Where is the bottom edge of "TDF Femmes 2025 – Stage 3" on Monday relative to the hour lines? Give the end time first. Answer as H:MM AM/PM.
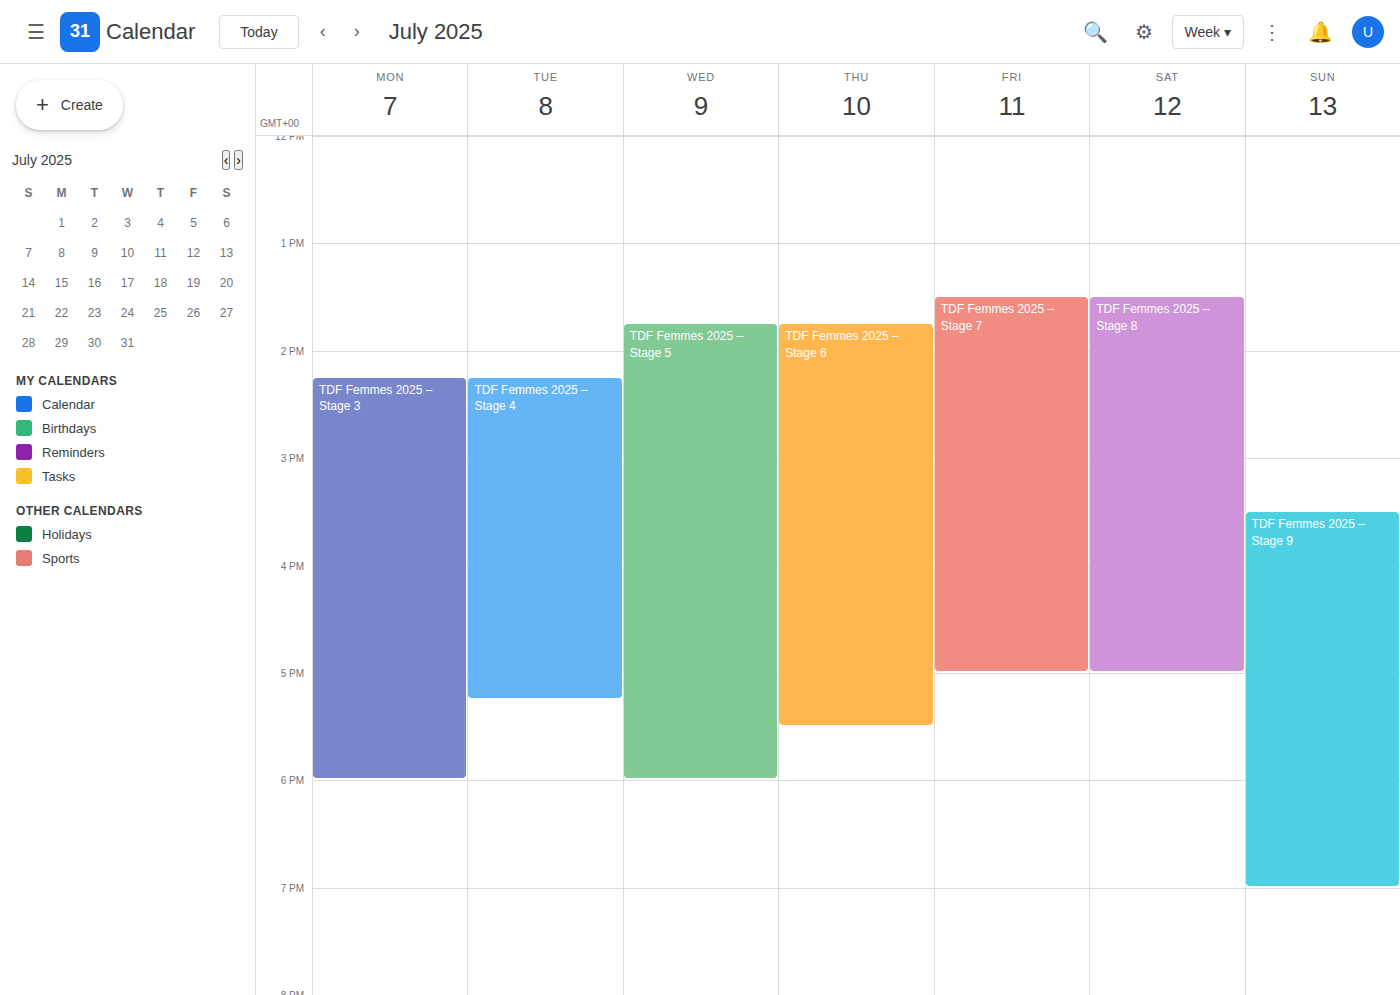
6:00 PM -- exactly on the 6 PM line.